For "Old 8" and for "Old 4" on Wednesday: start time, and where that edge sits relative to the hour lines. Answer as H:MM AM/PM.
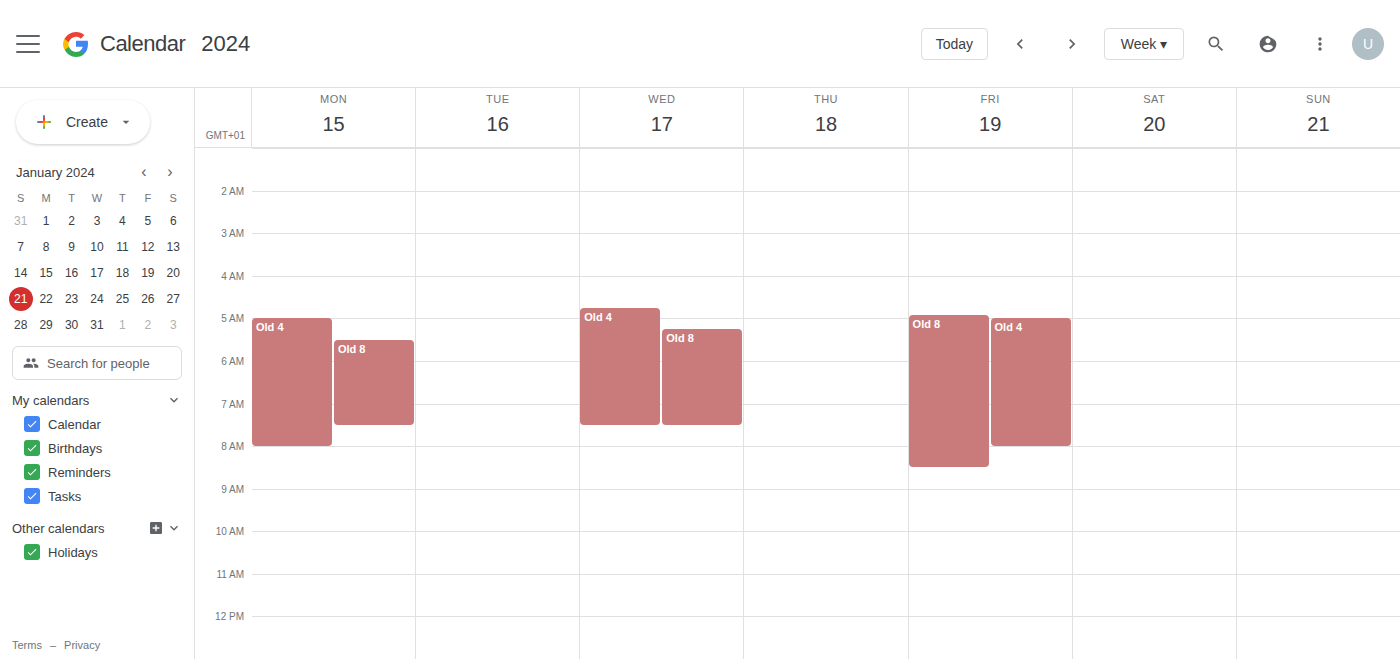
"Old 8": 5:15 AM, neither: a quarter of the way from the 5 AM line to the 6 AM line. "Old 4": 4:45 AM, neither: three quarters of the way from the 4 AM line to the 5 AM line.